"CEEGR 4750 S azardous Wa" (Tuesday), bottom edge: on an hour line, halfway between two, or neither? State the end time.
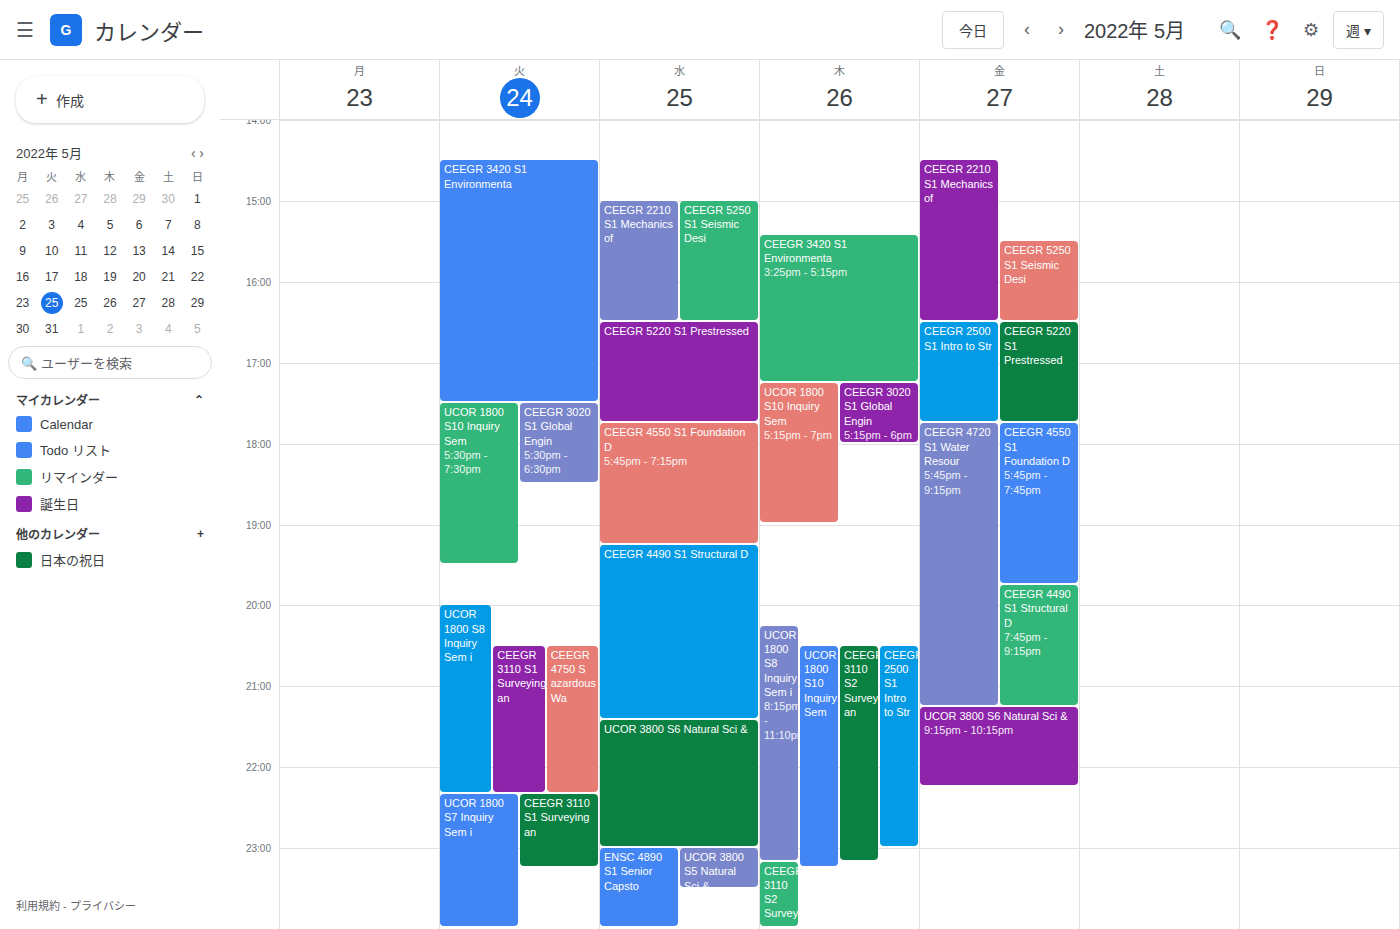
10:20 PM -- neither: 20 minutes below the 10 PM line and 40 minutes above the 11 PM line.